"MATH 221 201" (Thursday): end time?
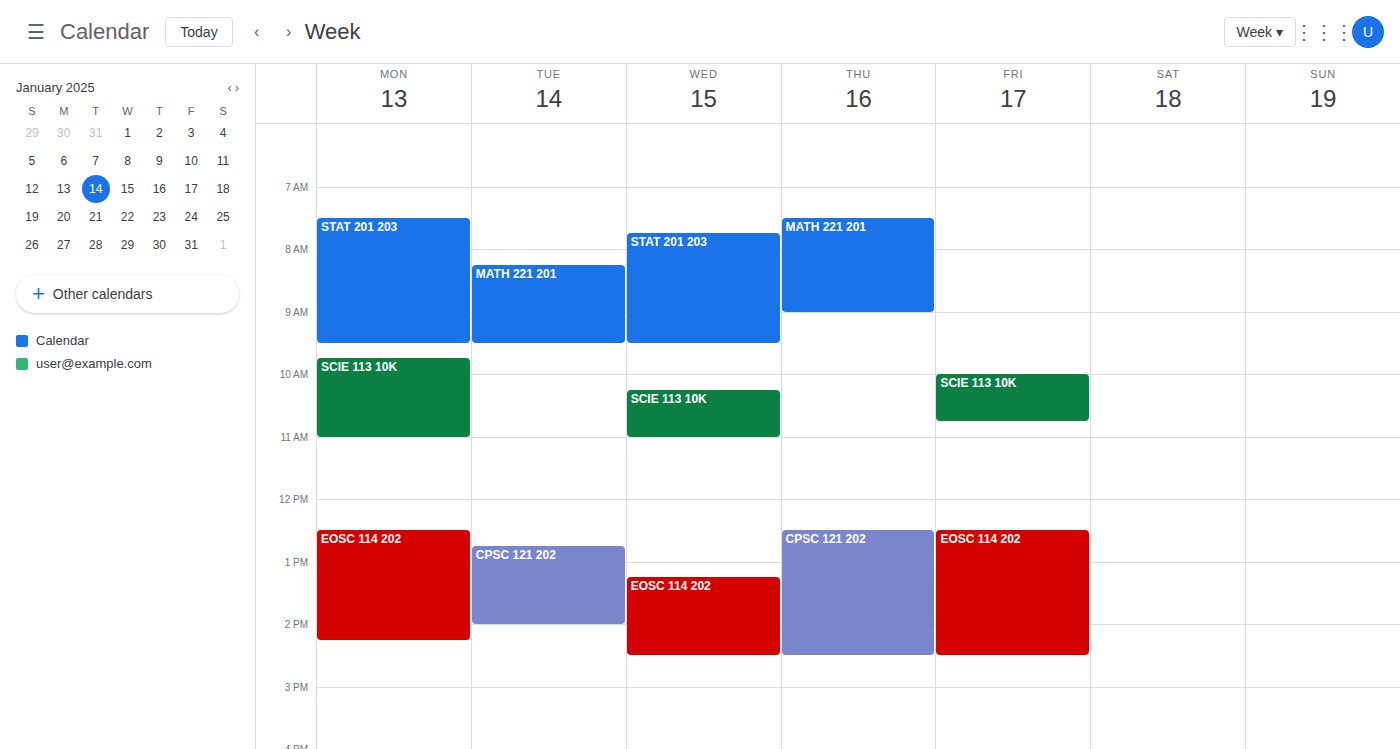
9:00 AM